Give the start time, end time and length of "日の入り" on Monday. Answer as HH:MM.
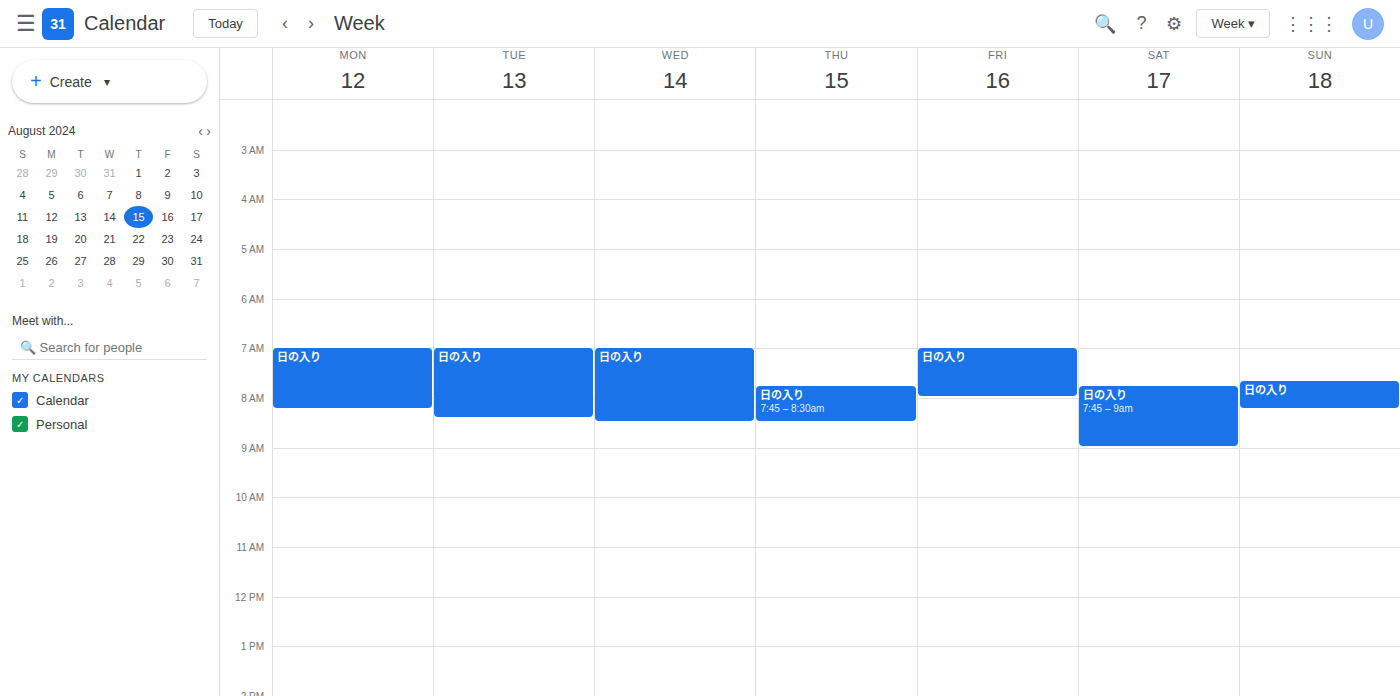
07:00 to 08:15, 1 hour 15 minutes